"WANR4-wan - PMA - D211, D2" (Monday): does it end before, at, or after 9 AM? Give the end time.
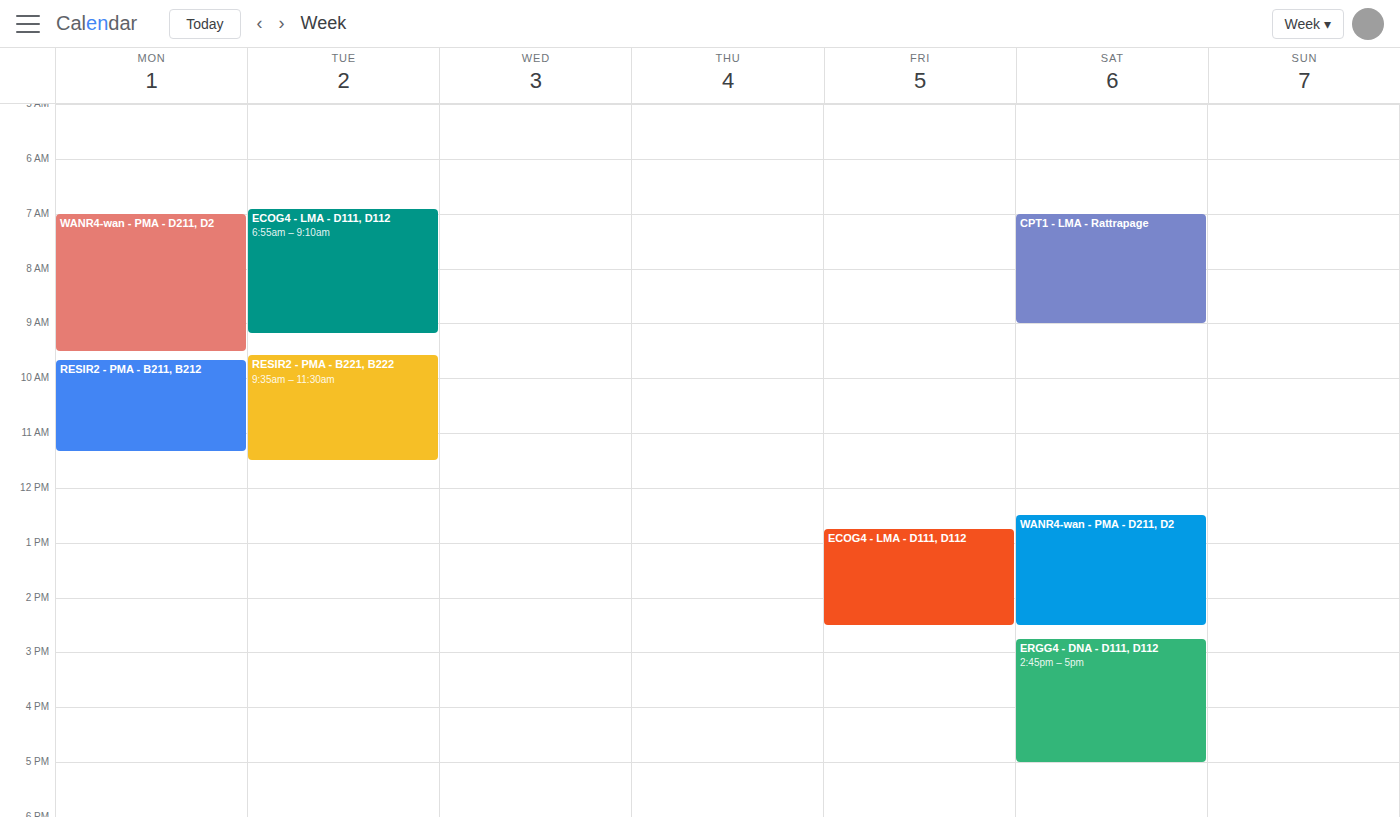
9:30 AM -- after 9 AM, 30 minutes below the 9 AM line.